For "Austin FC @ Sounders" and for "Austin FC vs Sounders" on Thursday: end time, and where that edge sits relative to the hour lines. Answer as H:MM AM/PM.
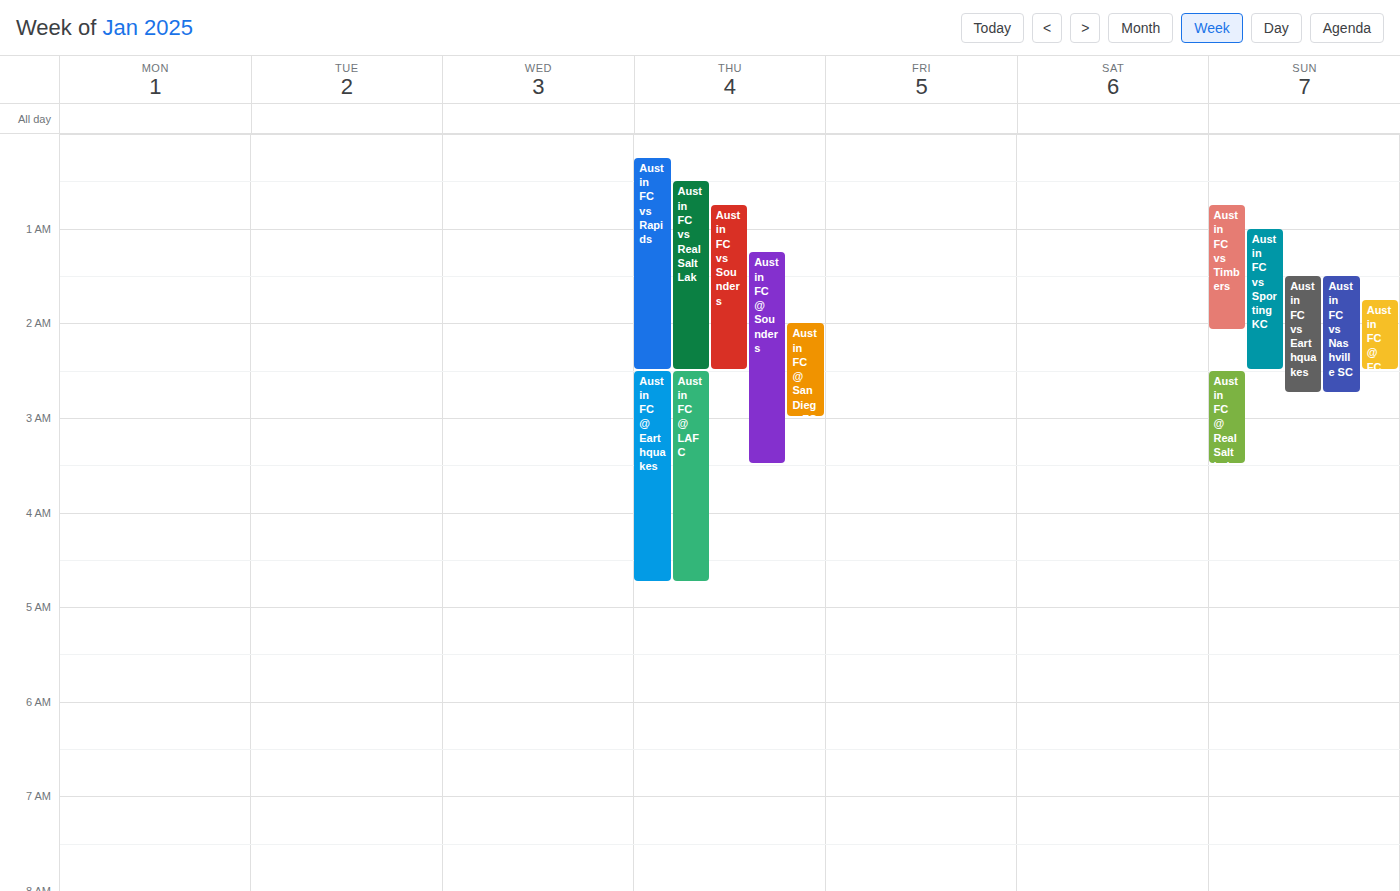
"Austin FC @ Sounders": 3:30 AM, halfway between the 3 AM and 4 AM lines. "Austin FC vs Sounders": 2:30 AM, halfway between the 2 AM and 3 AM lines.